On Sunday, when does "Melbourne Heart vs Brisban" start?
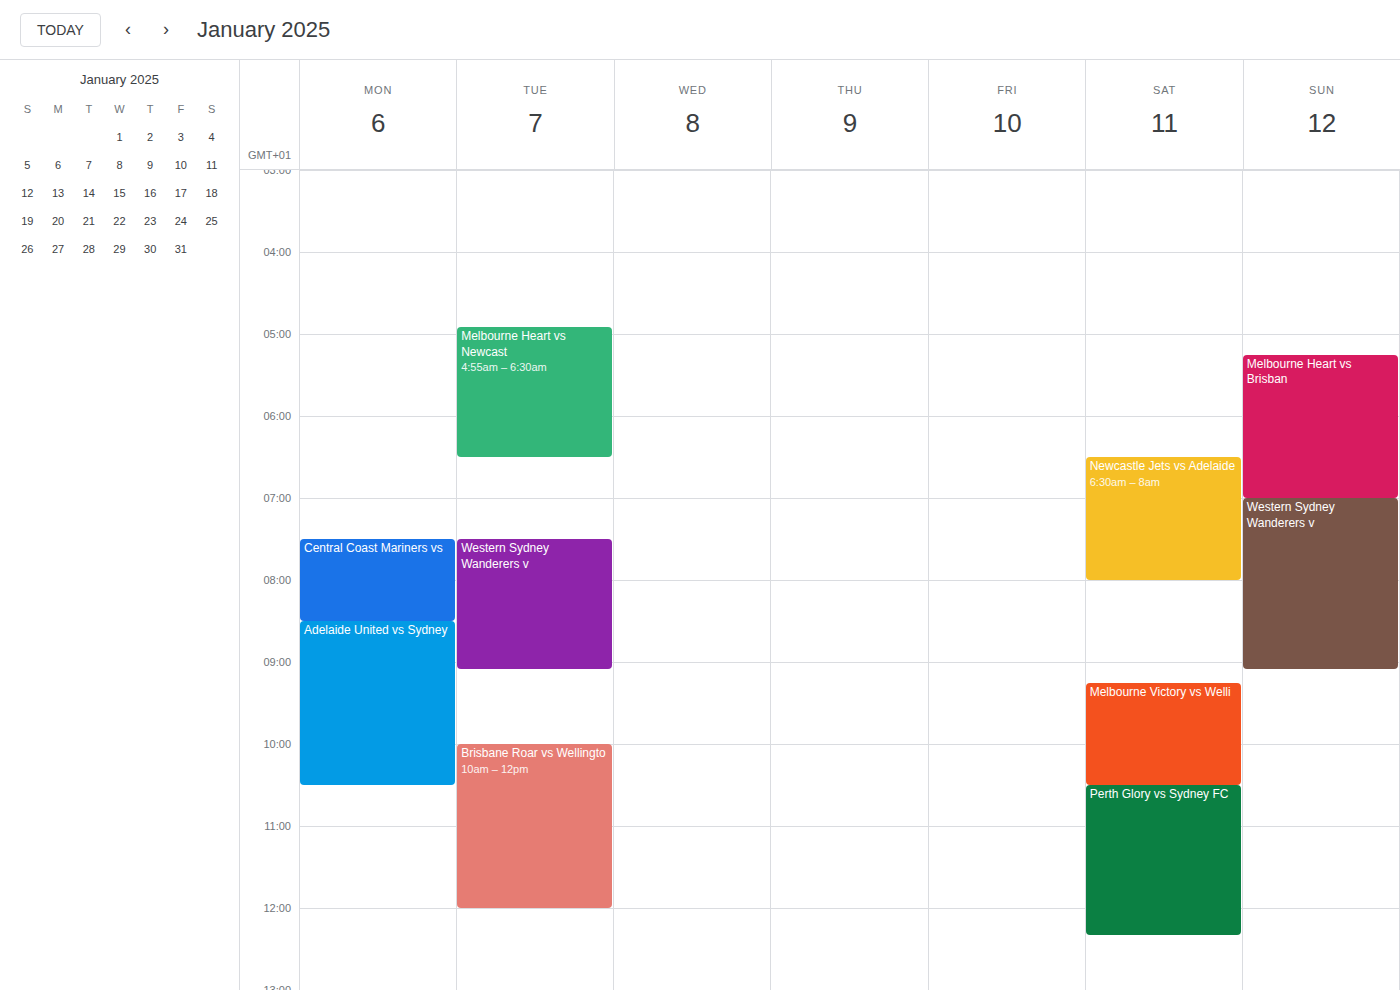
5:15 AM